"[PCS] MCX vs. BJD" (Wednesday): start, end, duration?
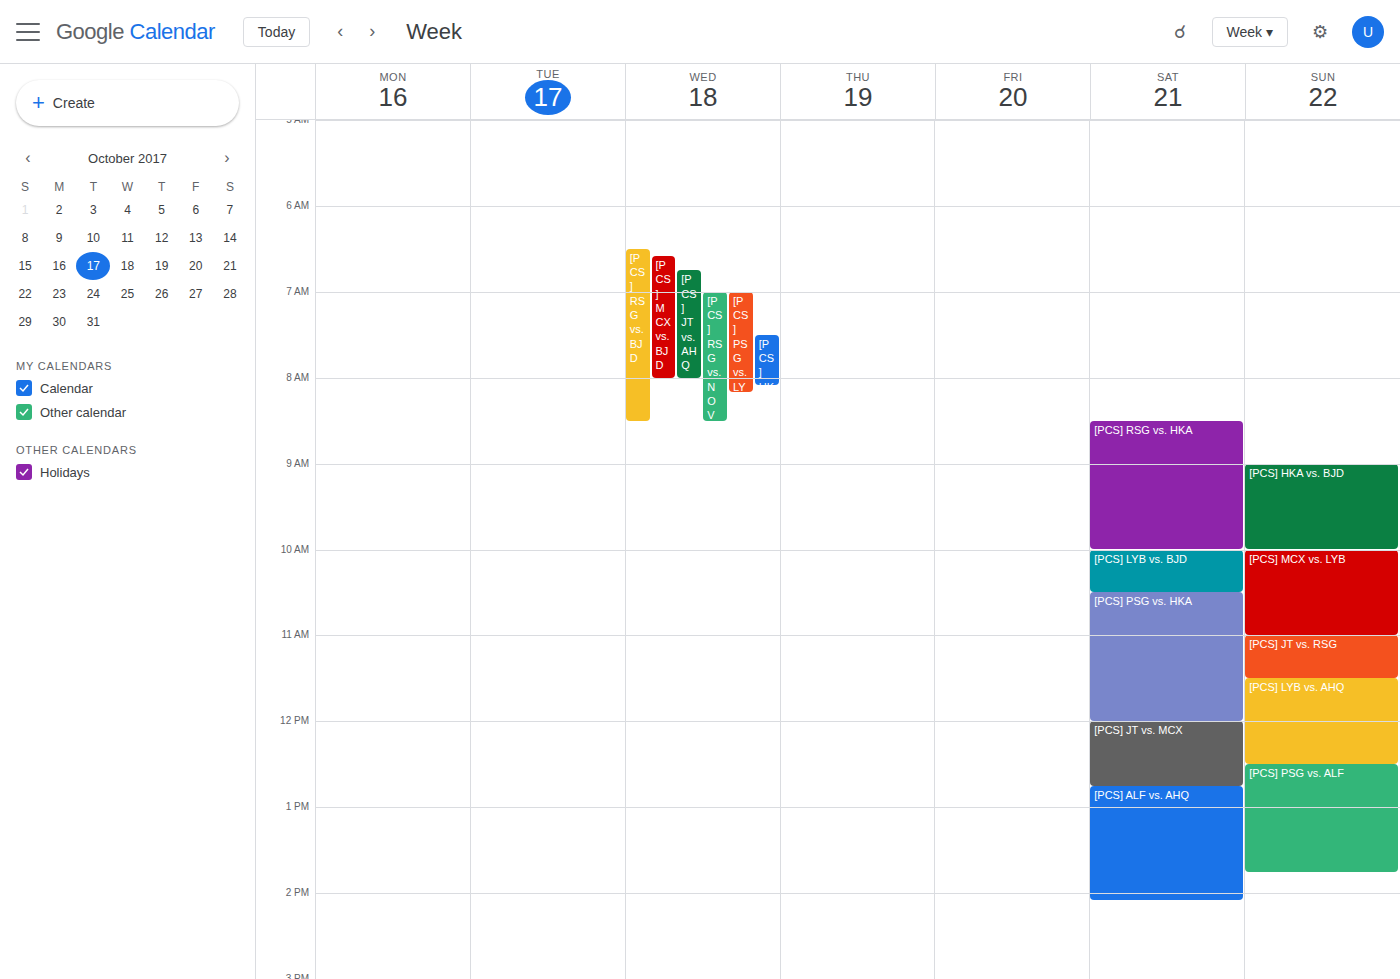
6:35 AM to 8:00 AM, 1 hour 25 minutes